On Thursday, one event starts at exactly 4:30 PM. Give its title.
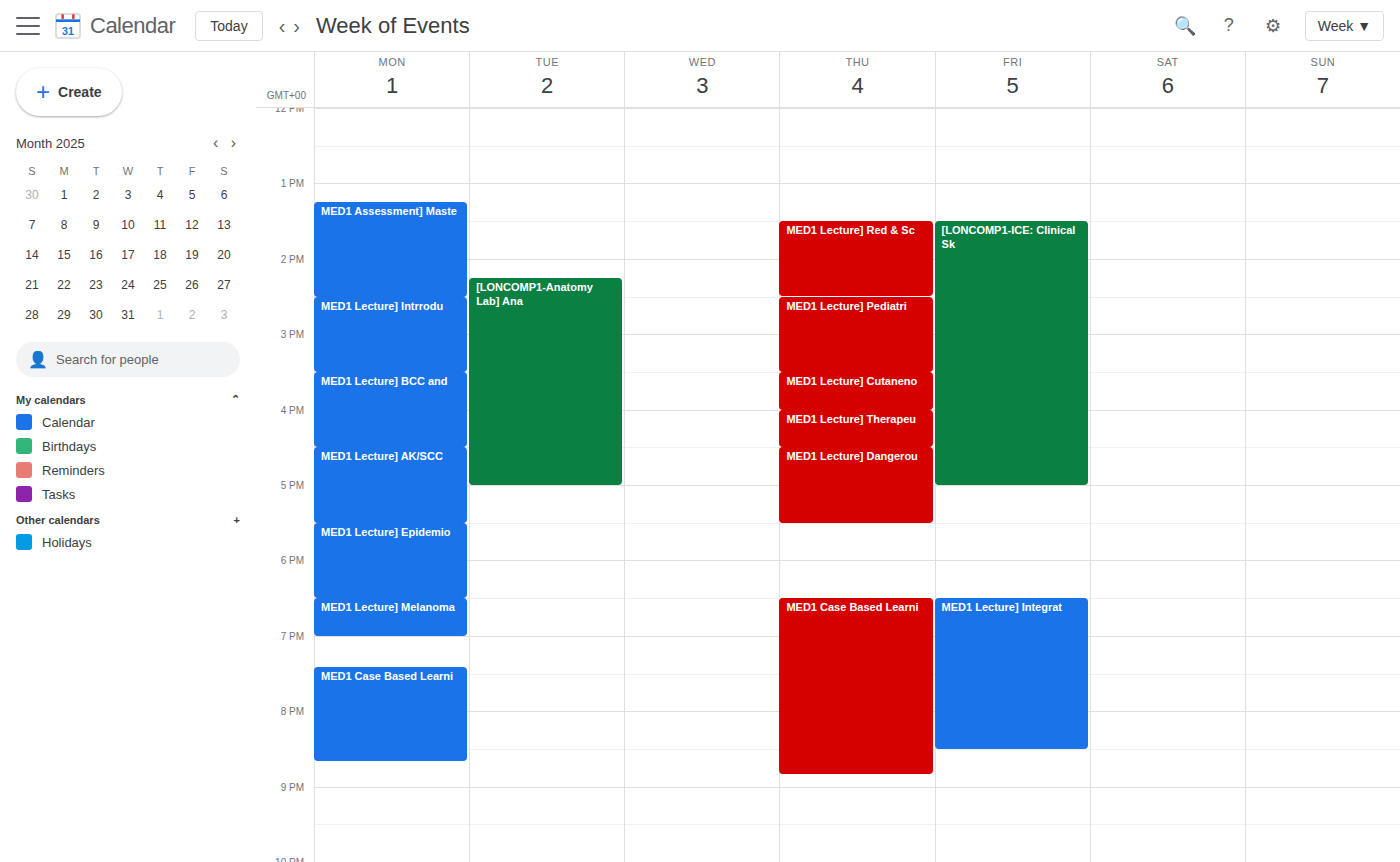
"MED1 Lecture] Dangerou"